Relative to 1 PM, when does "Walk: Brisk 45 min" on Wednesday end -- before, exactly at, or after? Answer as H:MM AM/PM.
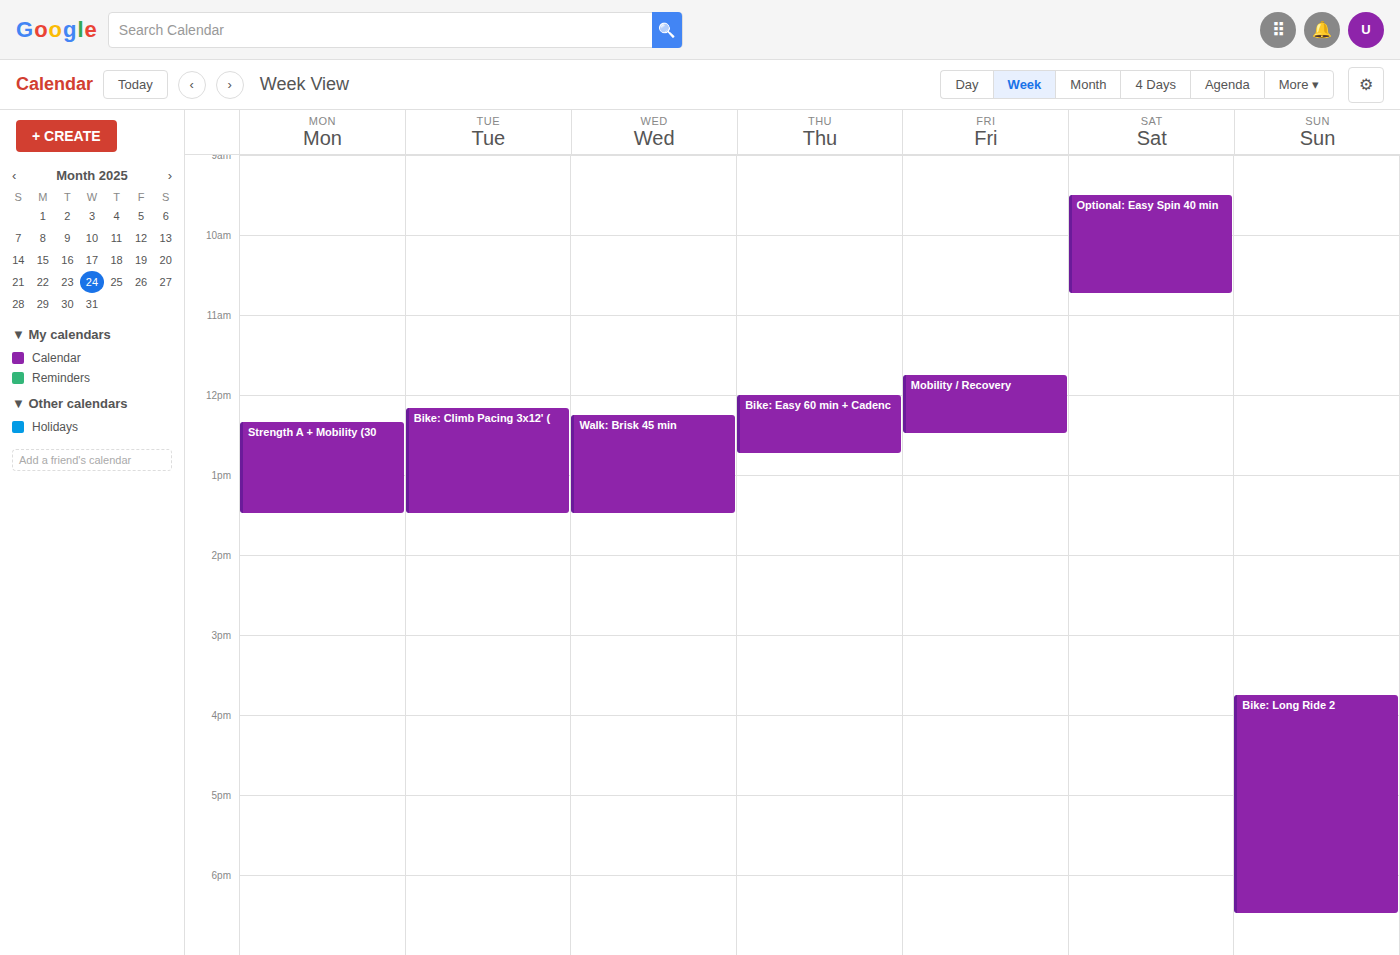
1:30 PM -- after 1 PM, 30 minutes below the 1 PM line.